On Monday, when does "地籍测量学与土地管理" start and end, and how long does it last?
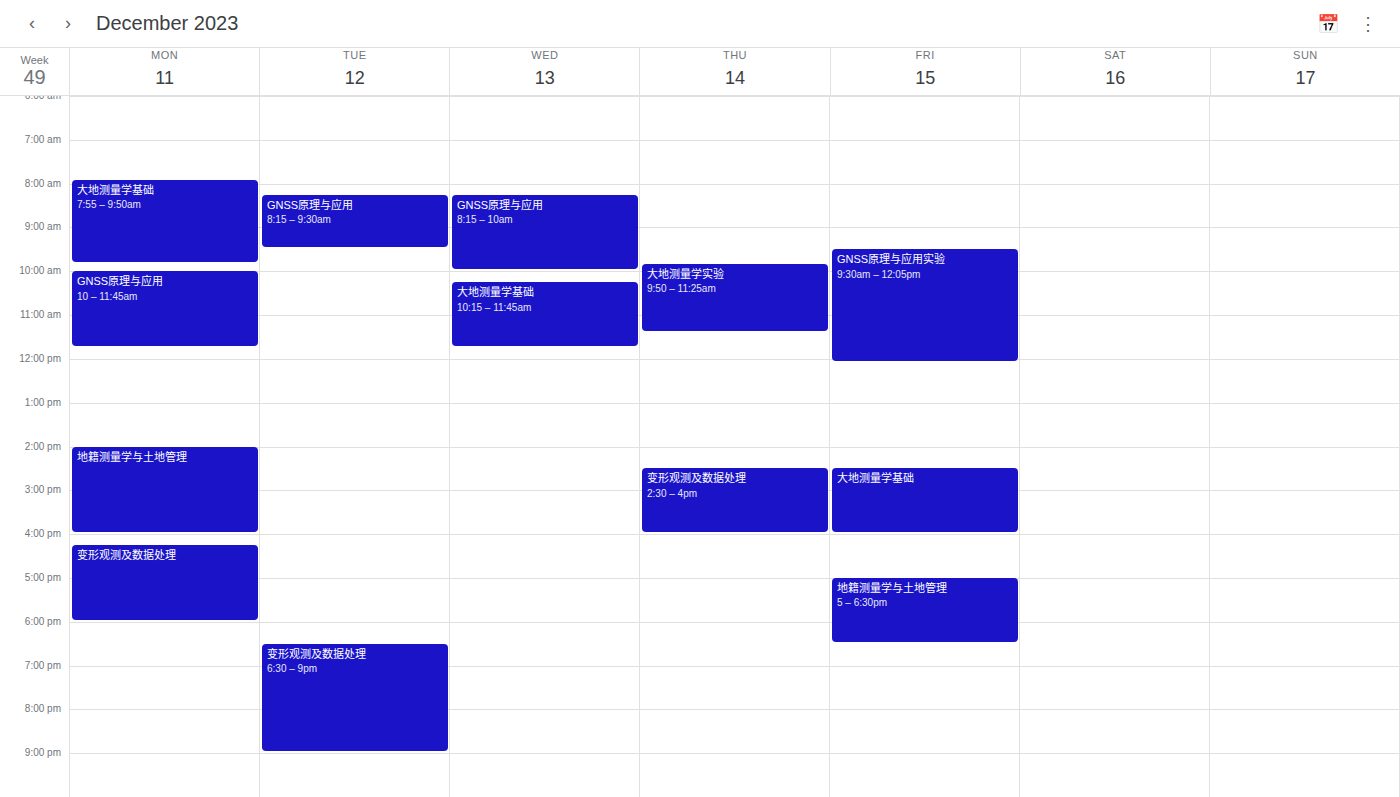
14:00 to 16:00, 2 hours